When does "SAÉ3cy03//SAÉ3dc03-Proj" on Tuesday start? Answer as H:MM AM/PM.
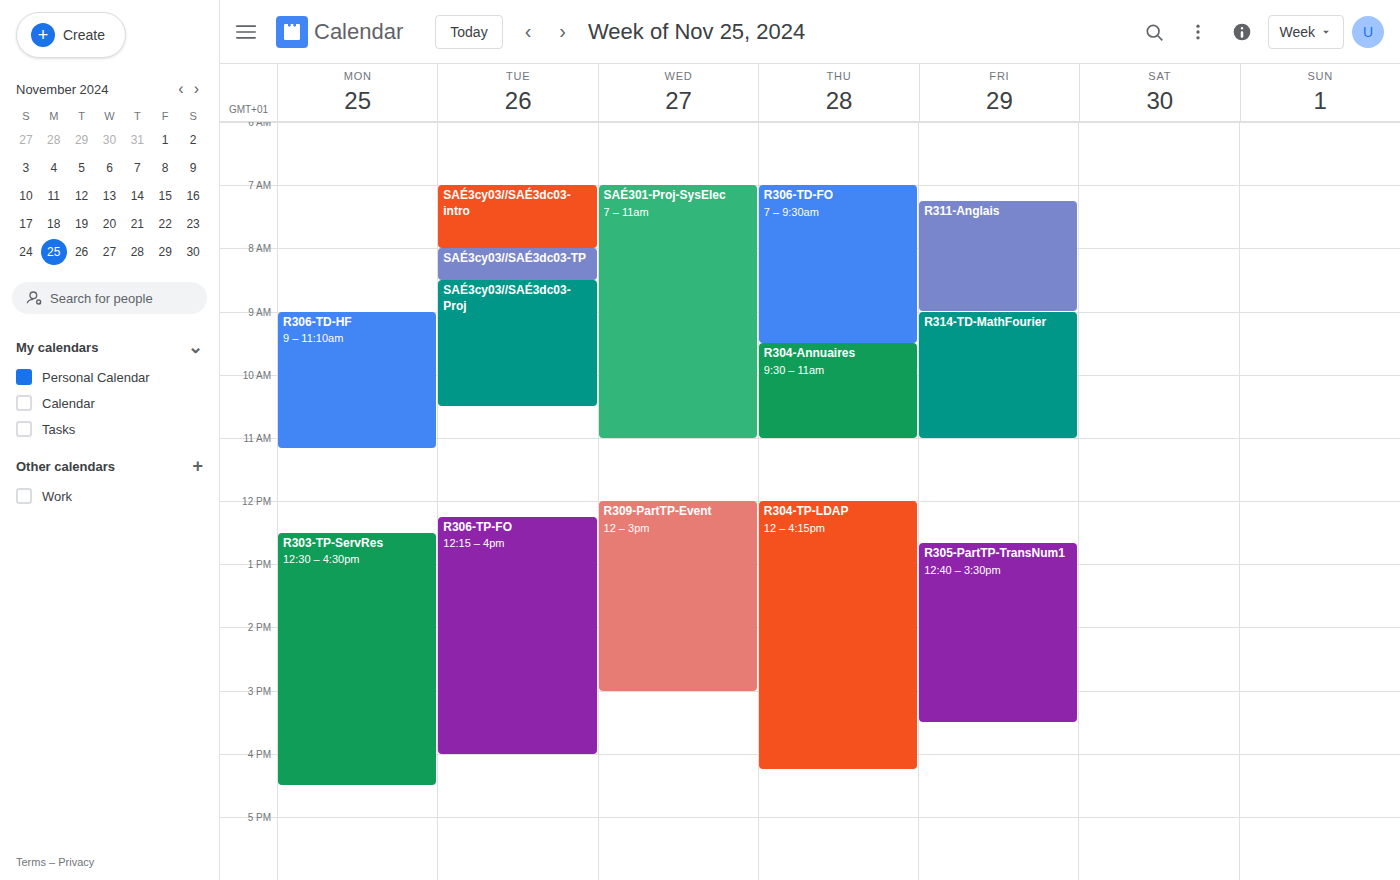
8:30 AM